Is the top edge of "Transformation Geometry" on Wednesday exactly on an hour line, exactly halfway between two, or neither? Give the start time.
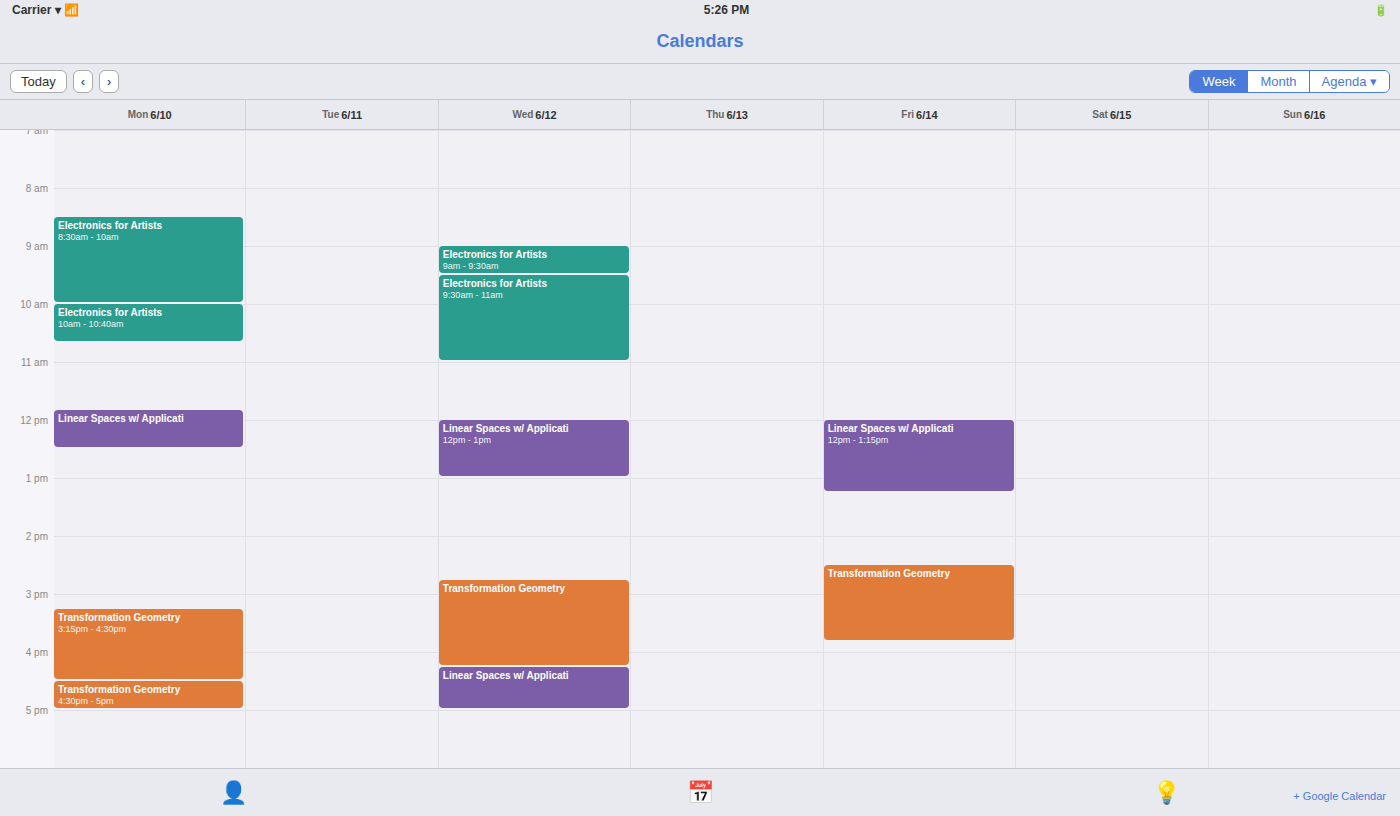
2:45 PM -- neither: three quarters of the way from the 2 PM line to the 3 PM line.